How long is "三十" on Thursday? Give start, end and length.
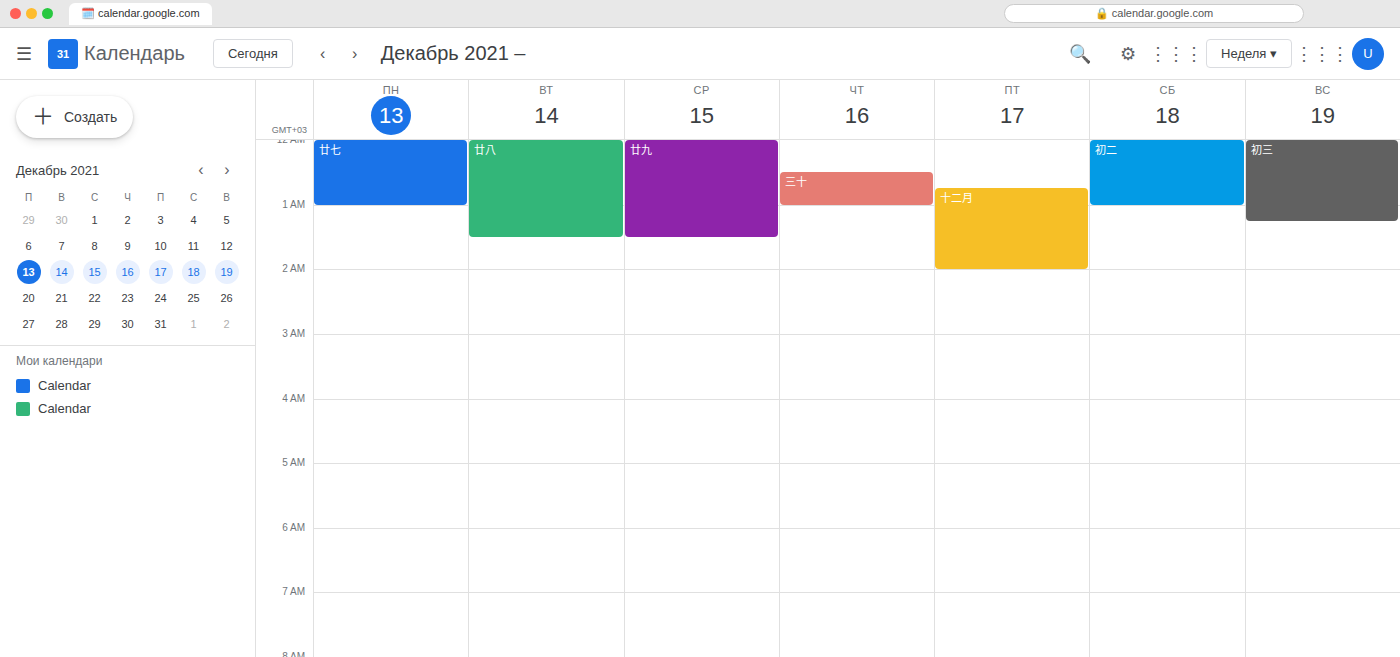
12:30 AM to 1:00 AM, 30 minutes